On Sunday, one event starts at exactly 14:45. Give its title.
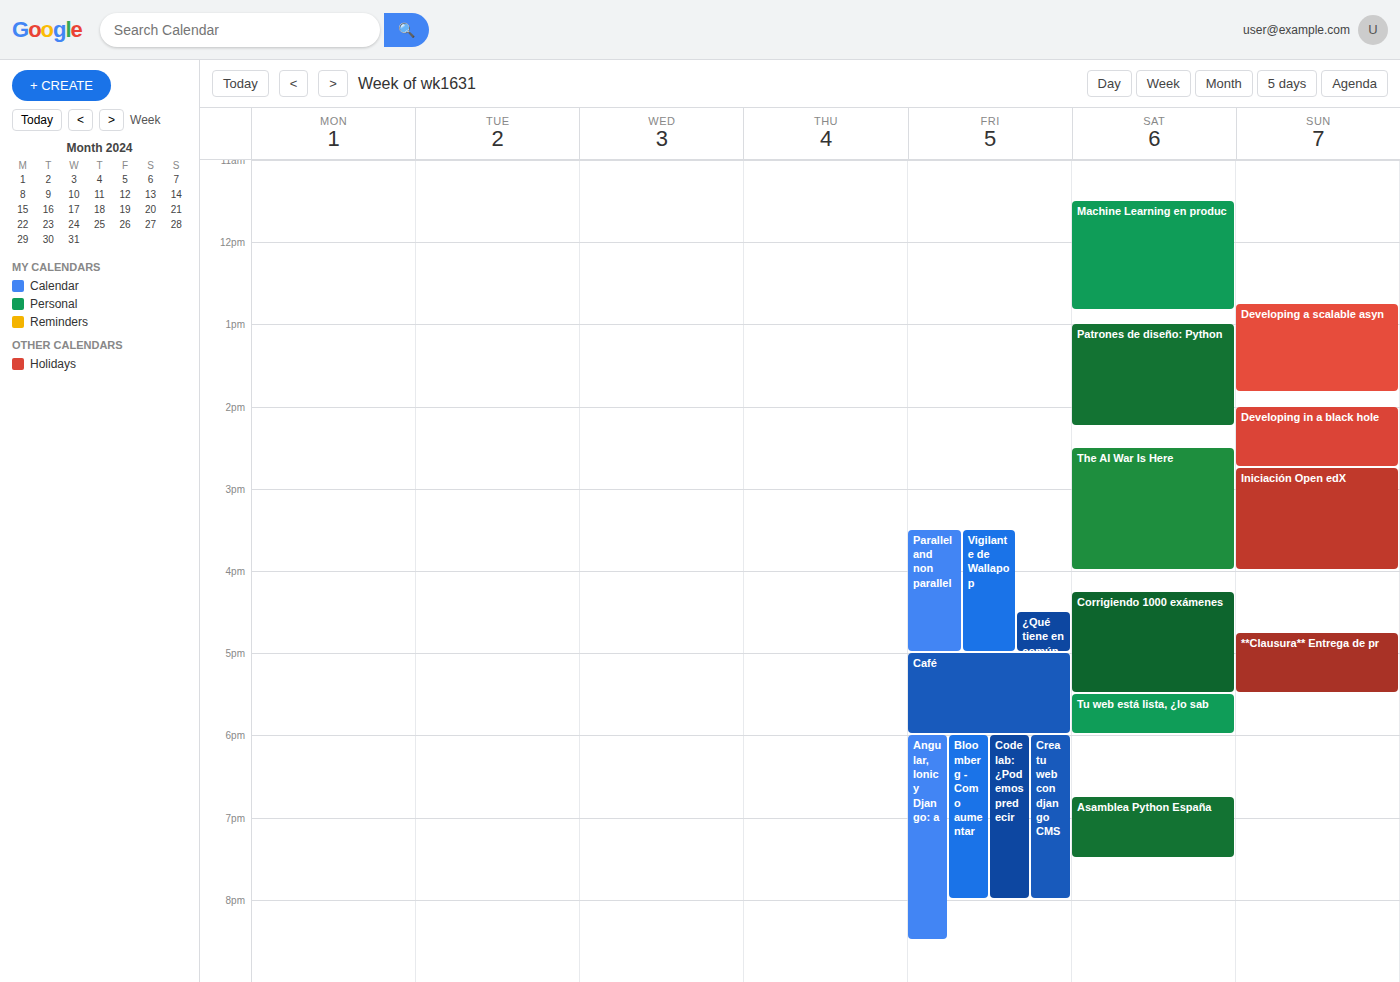
"Iniciación Open edX"